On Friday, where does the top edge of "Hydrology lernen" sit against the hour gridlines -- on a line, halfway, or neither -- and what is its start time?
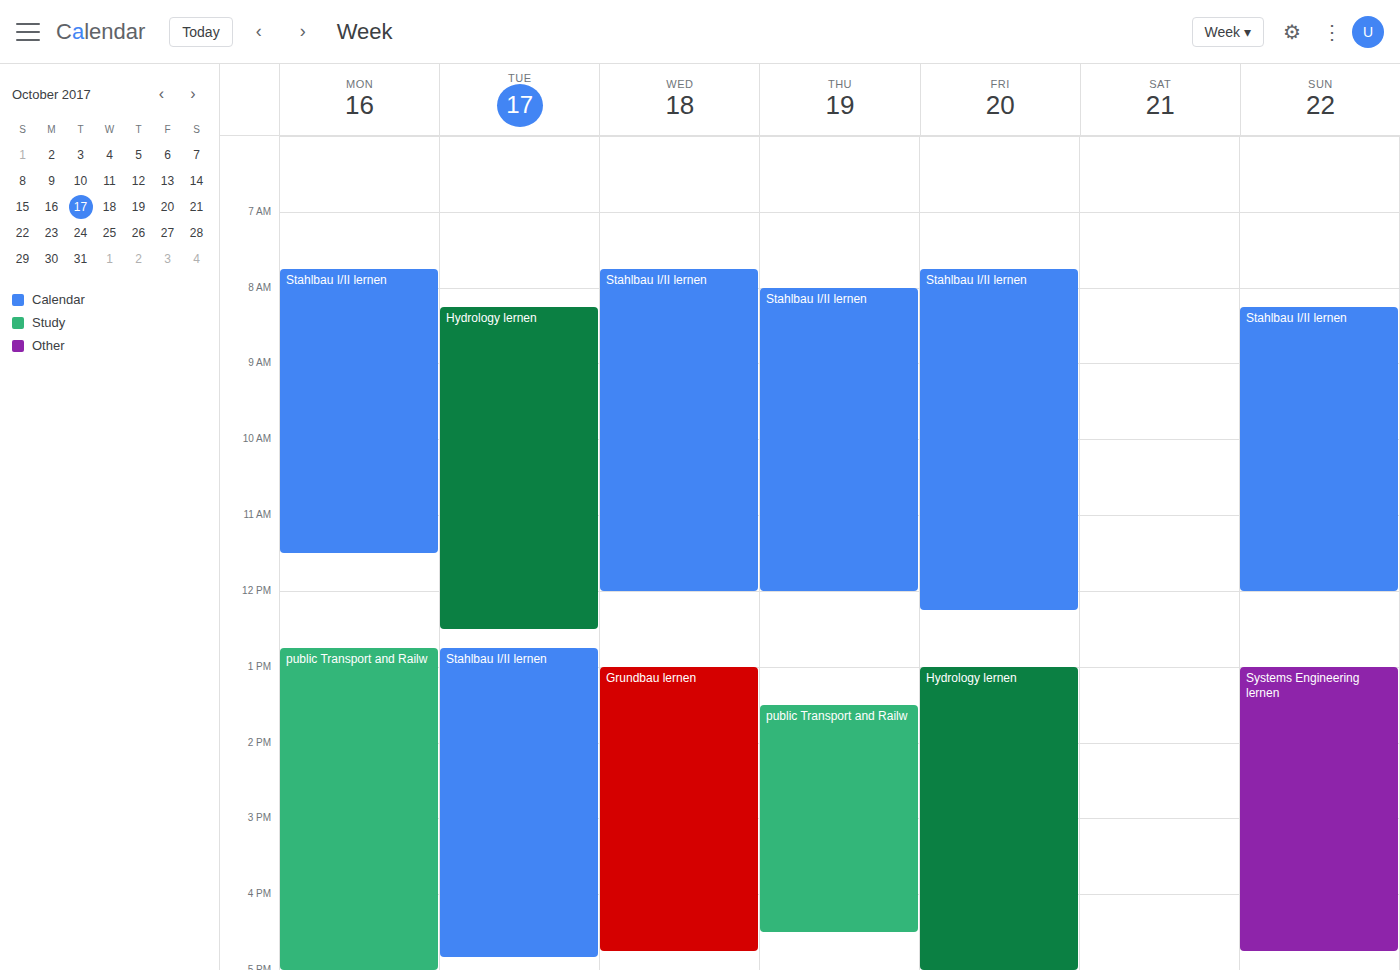
1:00 PM -- exactly on the 1 PM line.